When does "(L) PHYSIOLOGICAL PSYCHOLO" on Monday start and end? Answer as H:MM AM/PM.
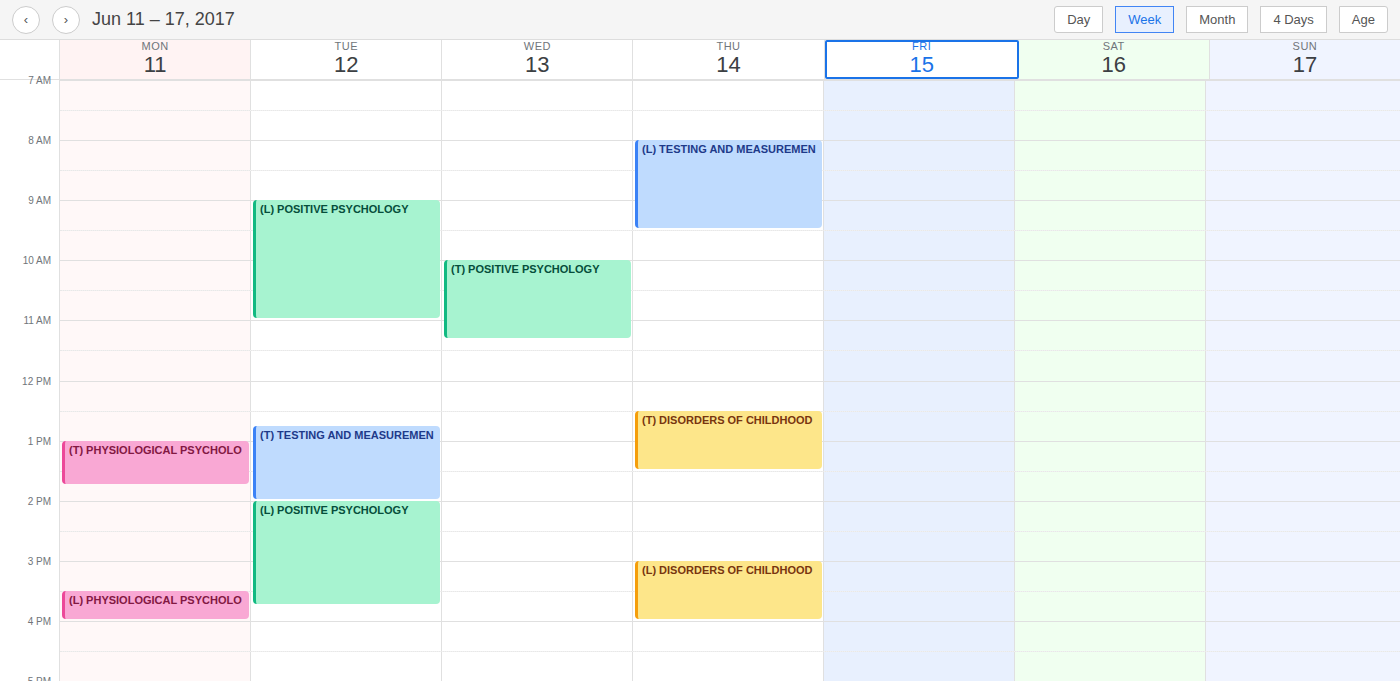
3:30 PM to 4:00 PM